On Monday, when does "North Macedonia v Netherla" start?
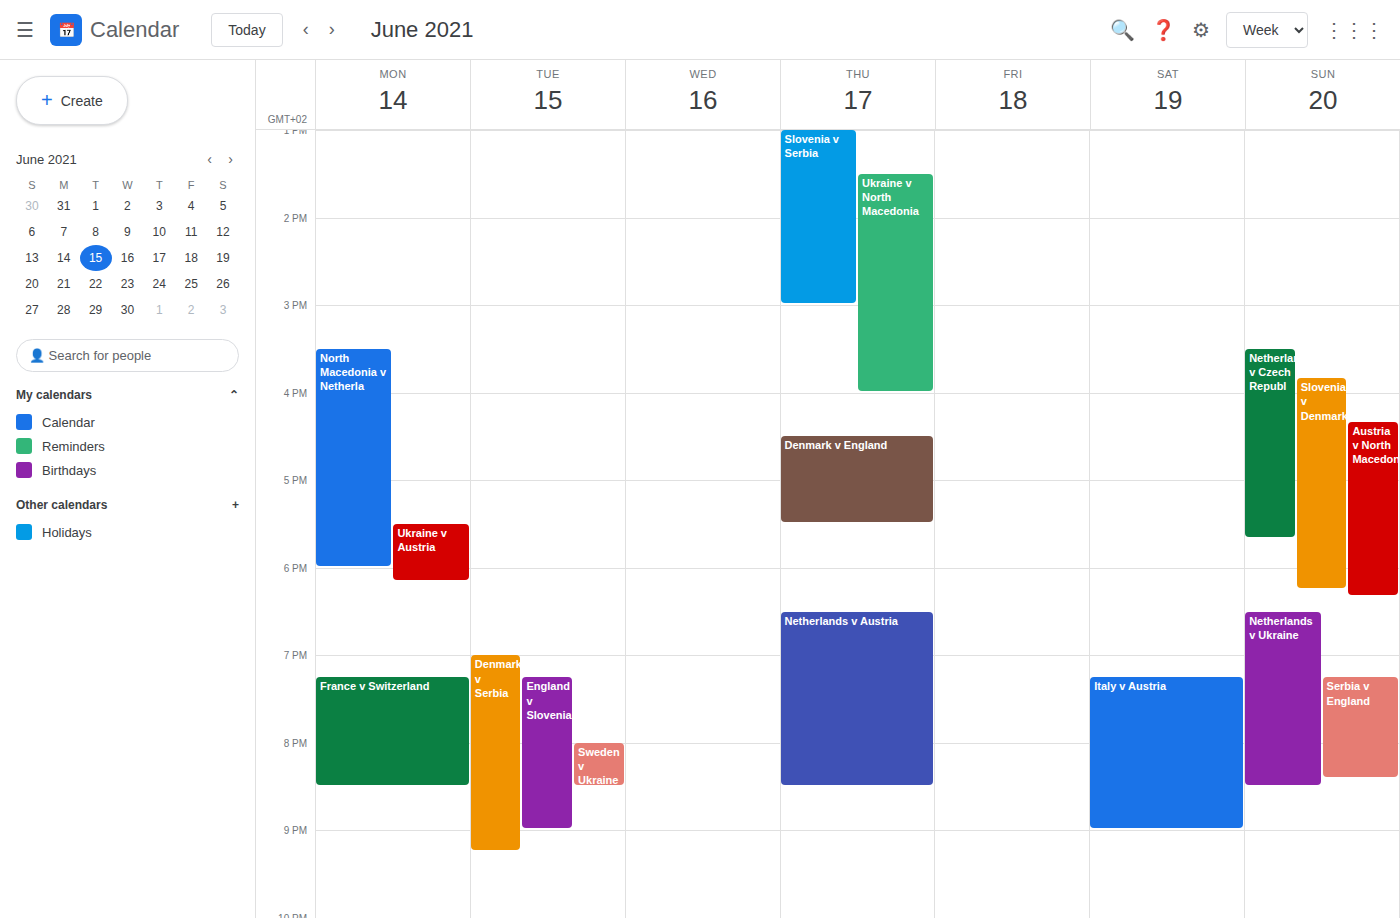
3:30 PM